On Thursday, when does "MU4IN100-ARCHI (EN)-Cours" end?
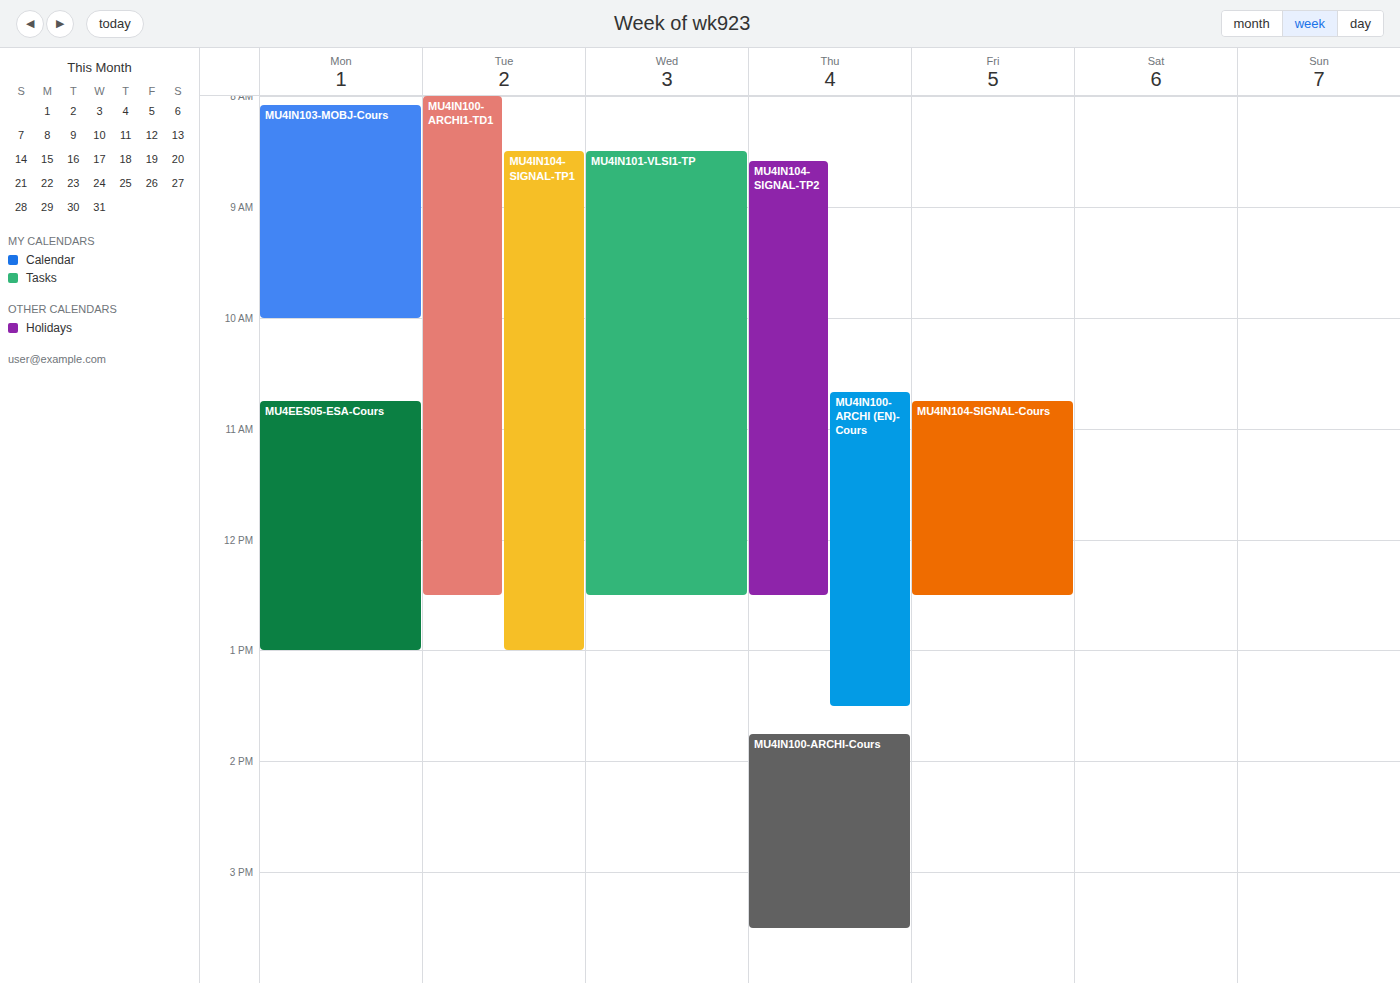
1:30 PM